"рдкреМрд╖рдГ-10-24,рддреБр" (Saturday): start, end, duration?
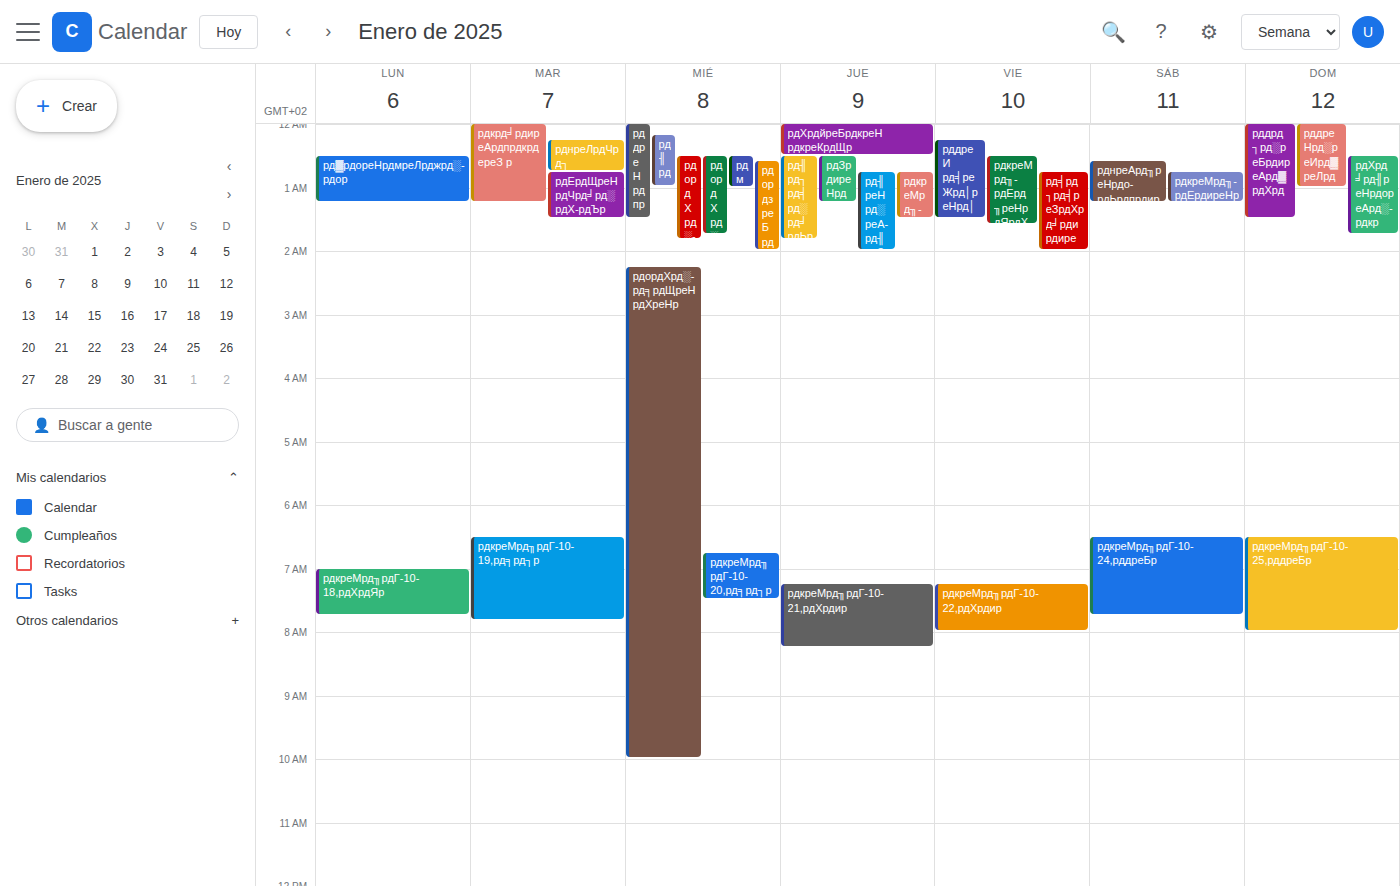
6:30 AM to 7:45 AM, 1 hour 15 minutes